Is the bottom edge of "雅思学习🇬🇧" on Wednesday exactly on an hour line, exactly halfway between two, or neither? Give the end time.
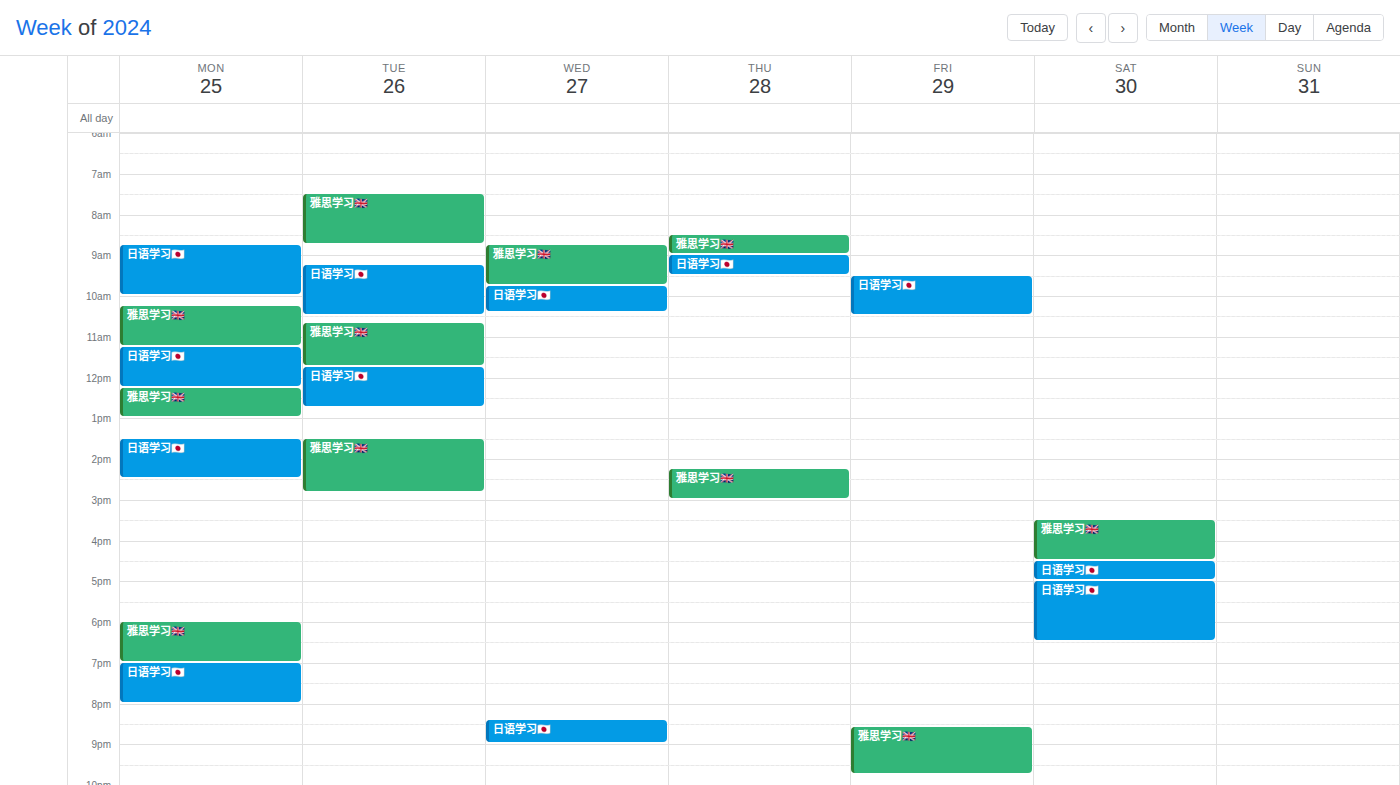
9:45 AM -- neither: three quarters of the way from the 9 AM line to the 10 AM line.